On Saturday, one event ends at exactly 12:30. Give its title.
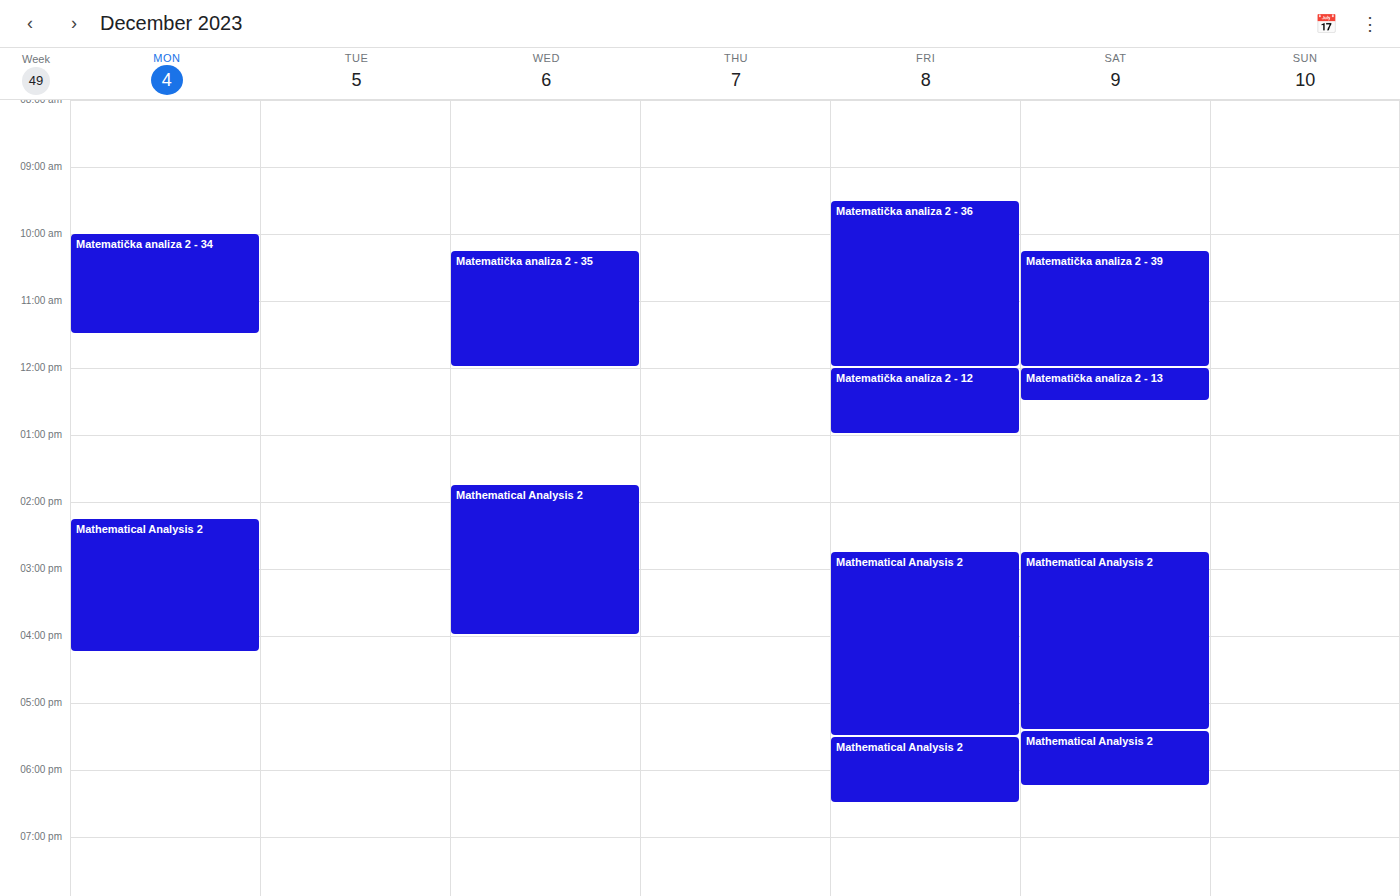
"Matematička analiza 2 - 13"